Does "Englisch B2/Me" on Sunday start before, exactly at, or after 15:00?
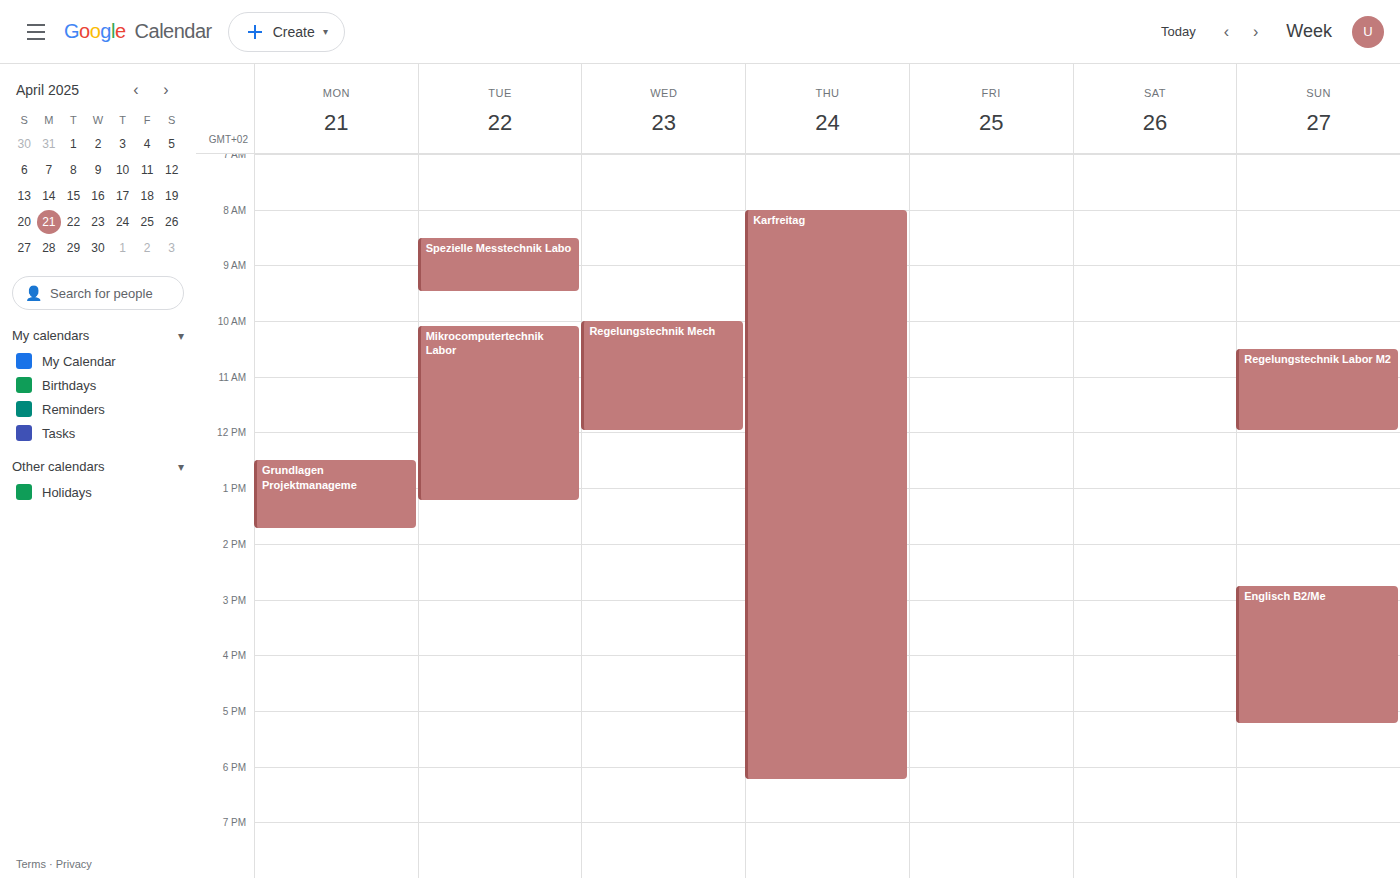
14:45 -- before 15:00, 15 minutes above the 15:00 line.